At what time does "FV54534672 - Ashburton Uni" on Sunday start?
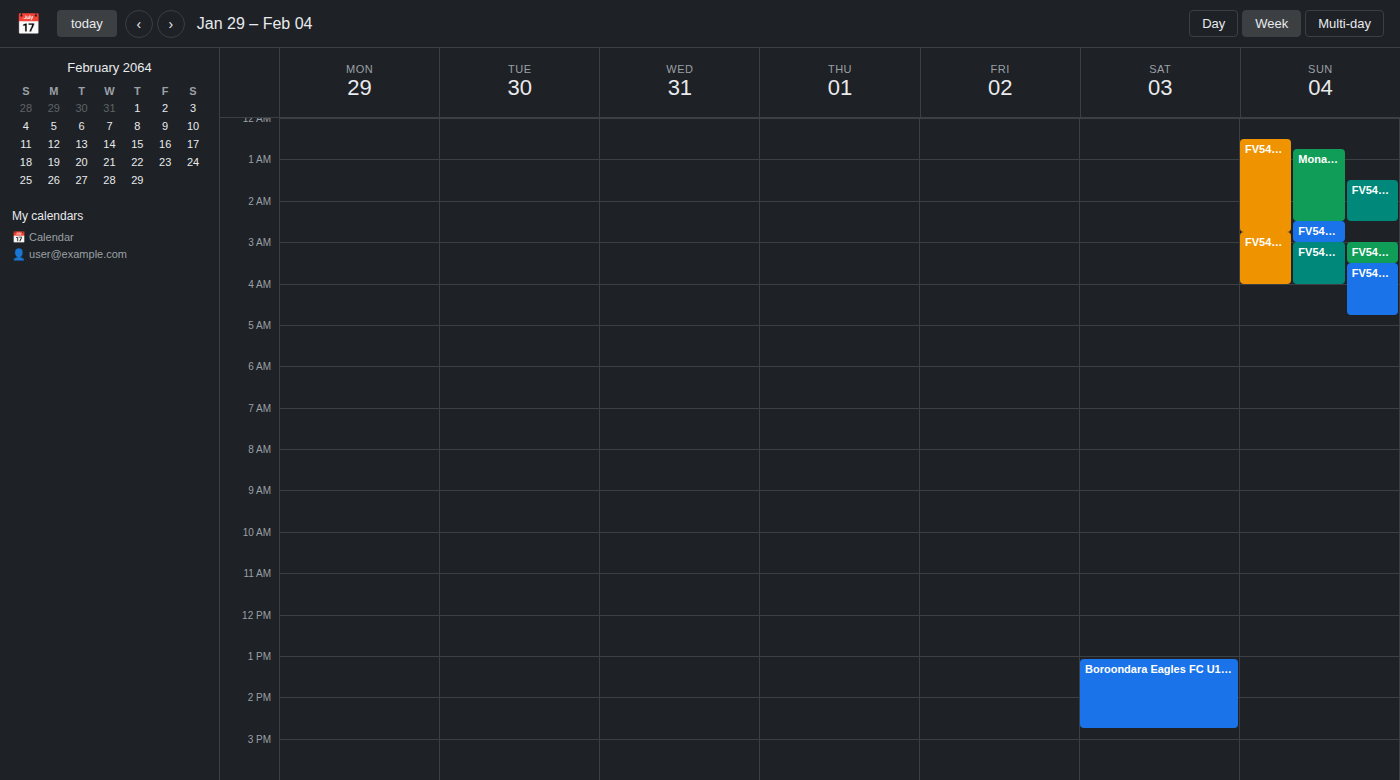
12:30 AM